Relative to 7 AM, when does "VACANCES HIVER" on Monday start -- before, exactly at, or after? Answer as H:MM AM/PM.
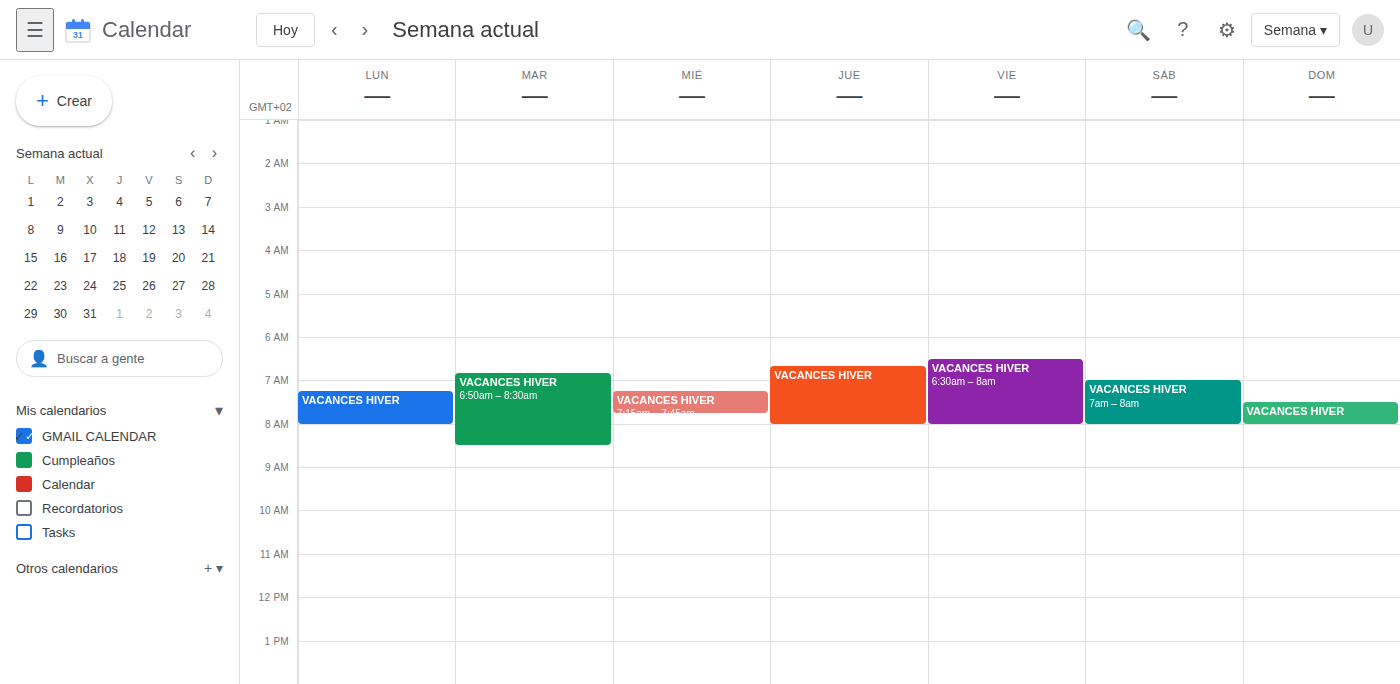
7:15 AM -- after 7 AM, 15 minutes below the 7 AM line.